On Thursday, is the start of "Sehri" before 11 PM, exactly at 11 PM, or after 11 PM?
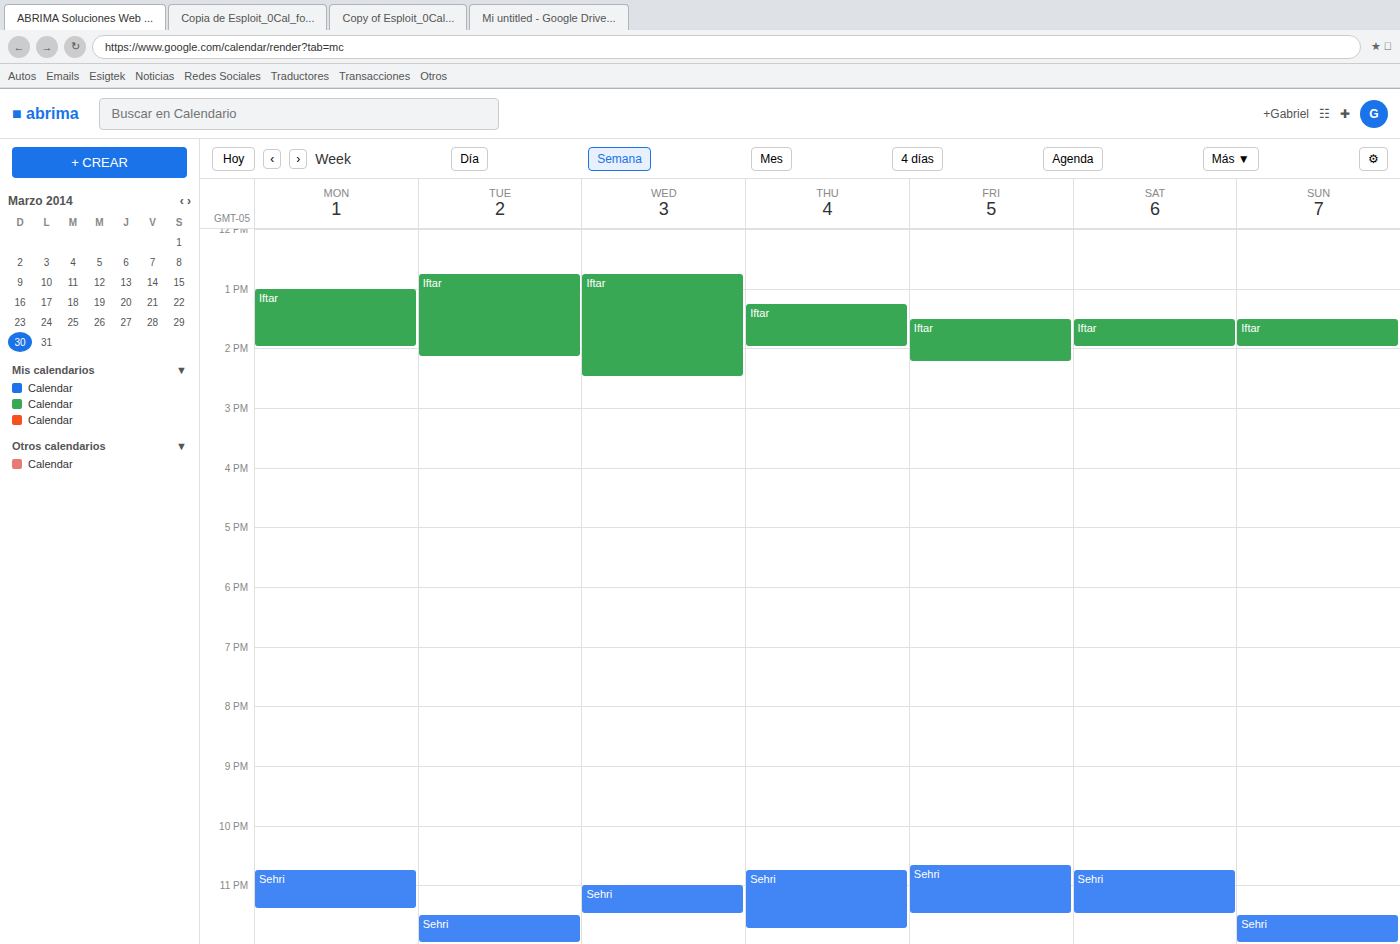
10:45 PM -- before 11 PM, 15 minutes above the 11 PM line.